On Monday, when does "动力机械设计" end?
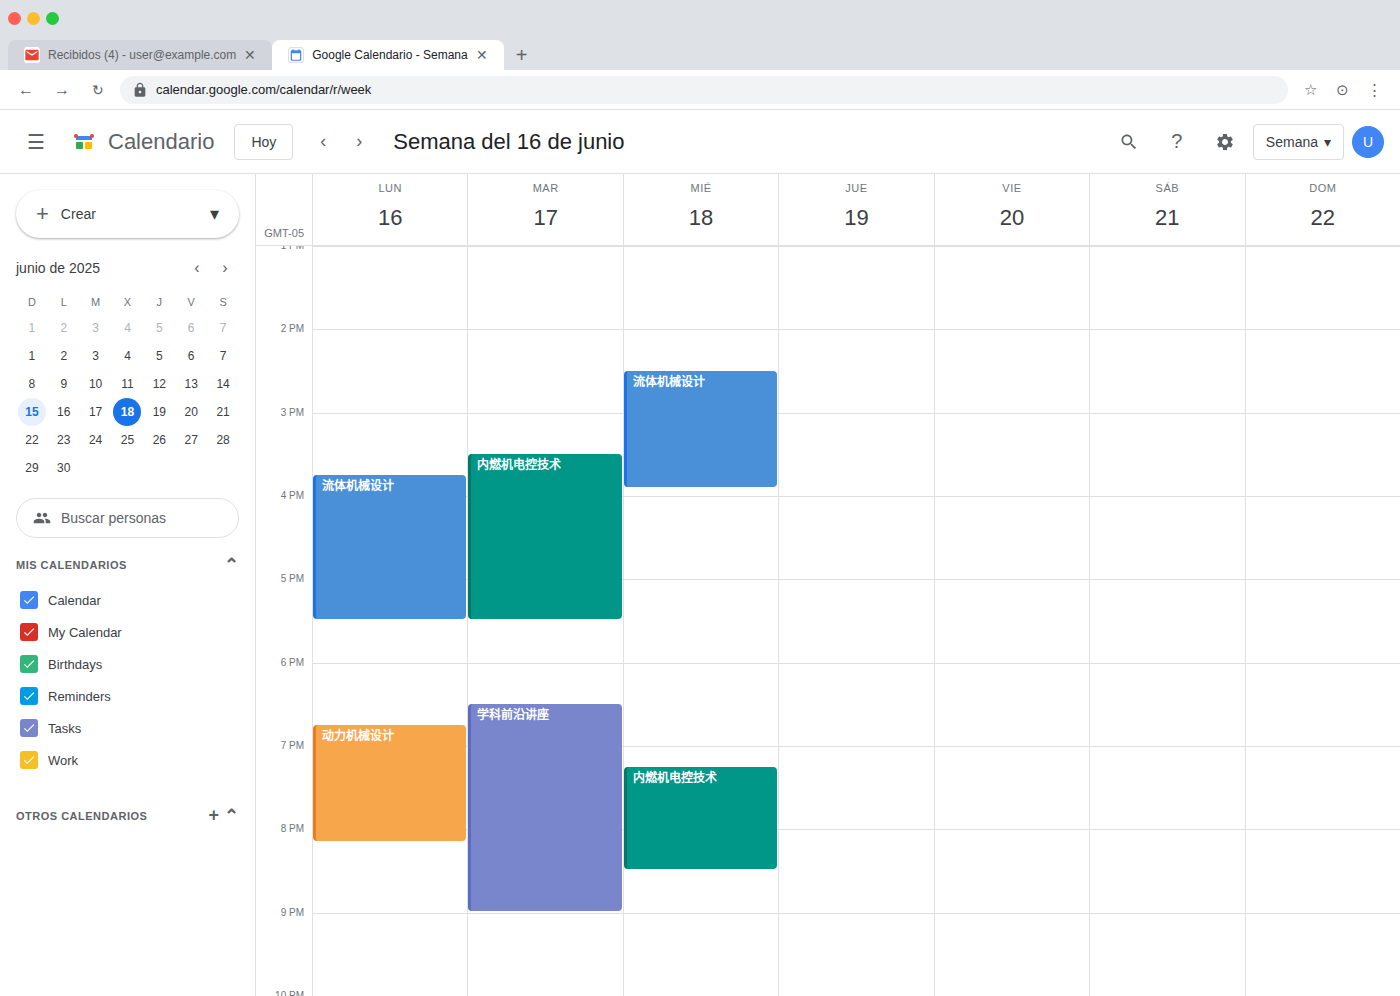
8:10 PM